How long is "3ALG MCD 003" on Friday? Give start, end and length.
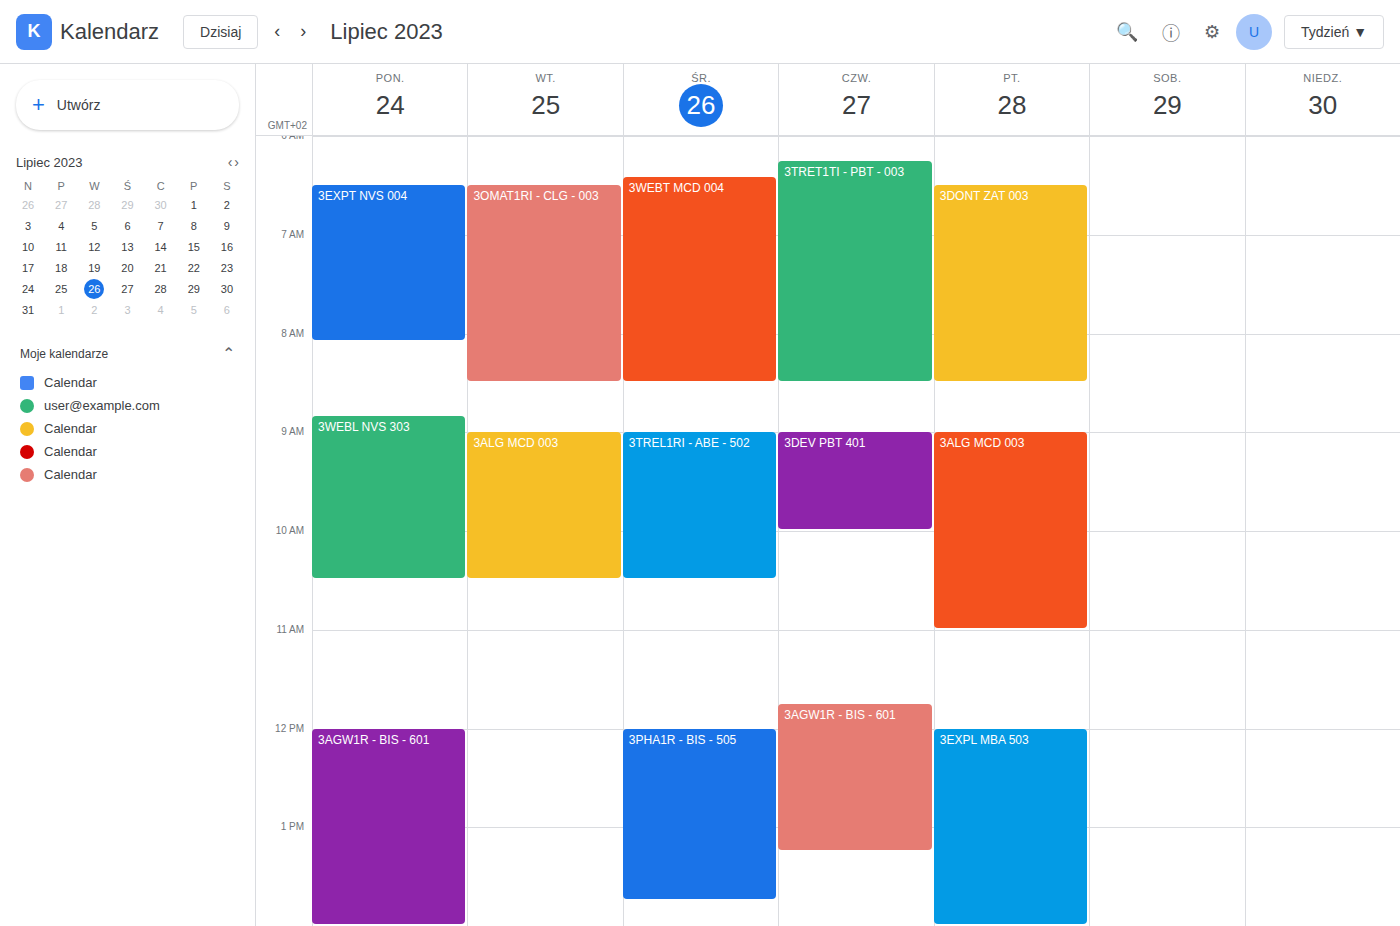
9:00 AM to 11:00 AM, 2 hours